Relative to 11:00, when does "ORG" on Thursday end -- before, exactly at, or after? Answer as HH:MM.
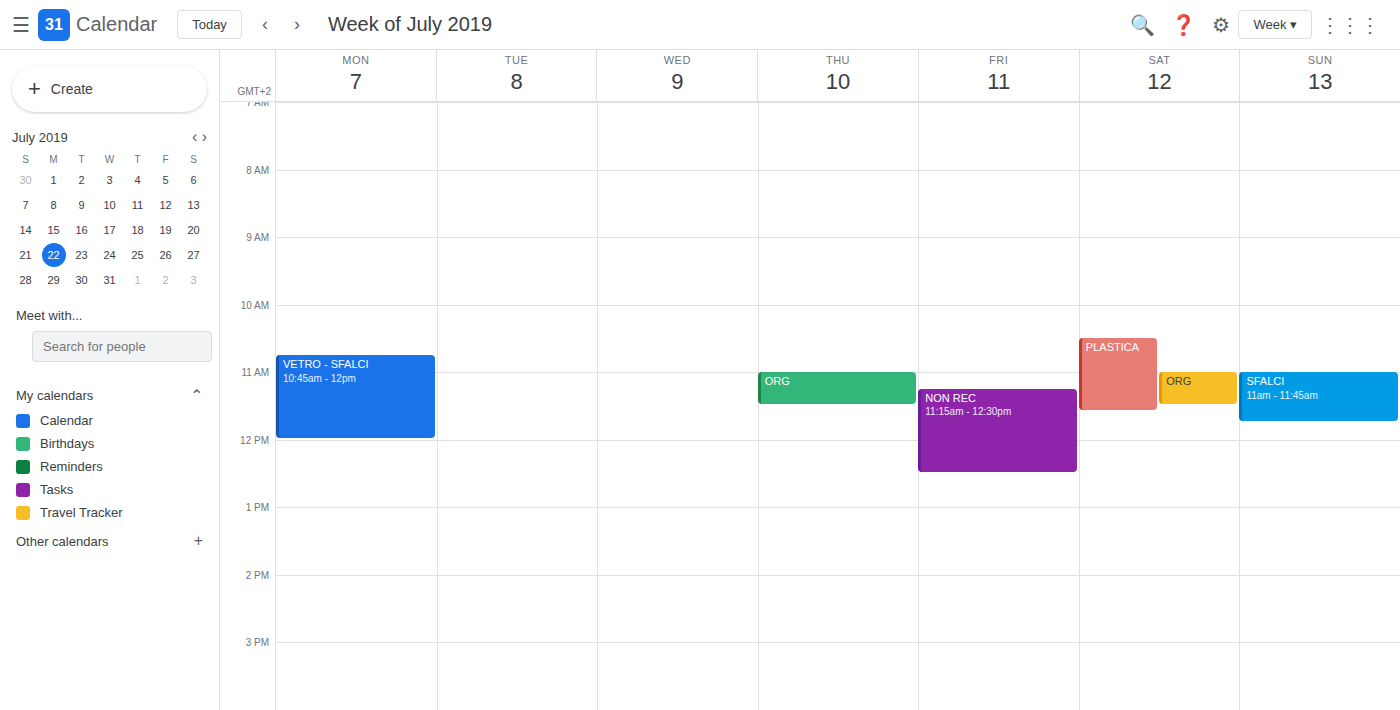
11:30 -- after 11:00, 30 minutes below the 11:00 line.